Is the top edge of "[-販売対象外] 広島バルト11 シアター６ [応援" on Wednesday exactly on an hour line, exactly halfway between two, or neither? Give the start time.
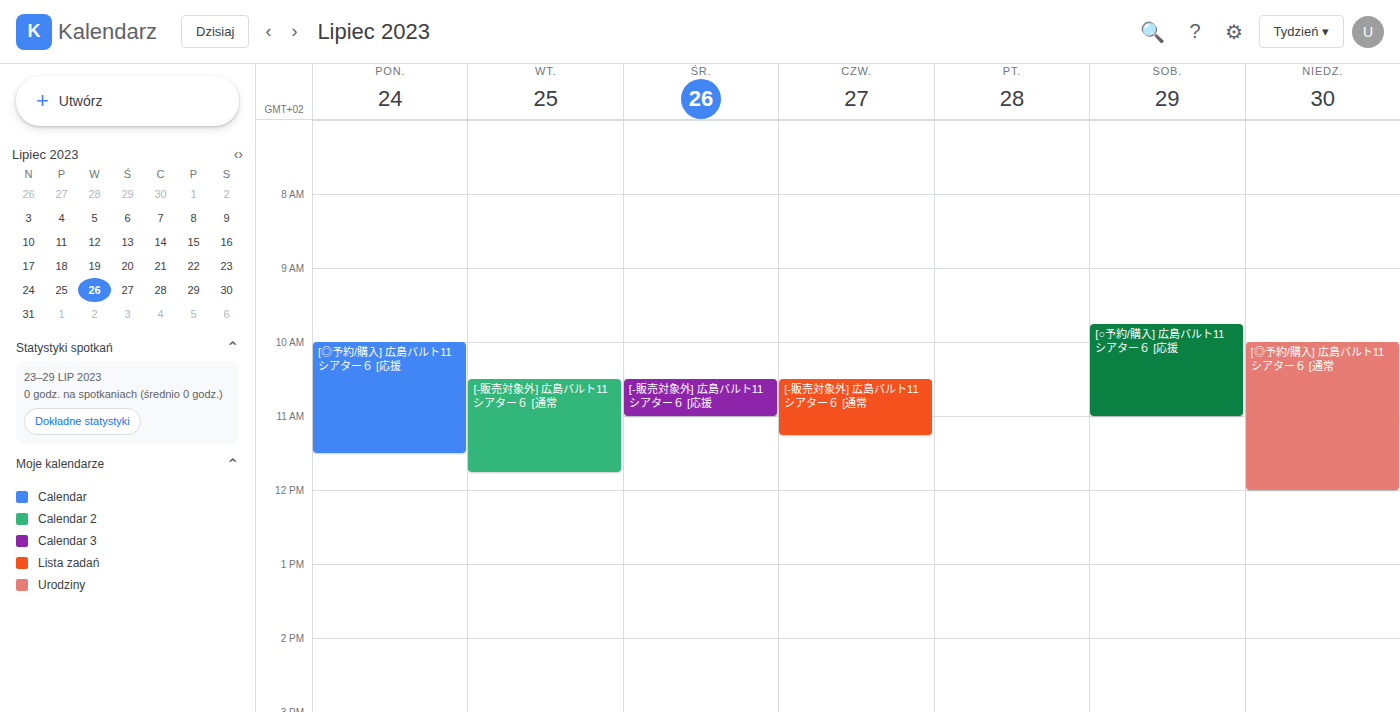
10:30 AM -- halfway between the 10 AM and 11 AM lines.